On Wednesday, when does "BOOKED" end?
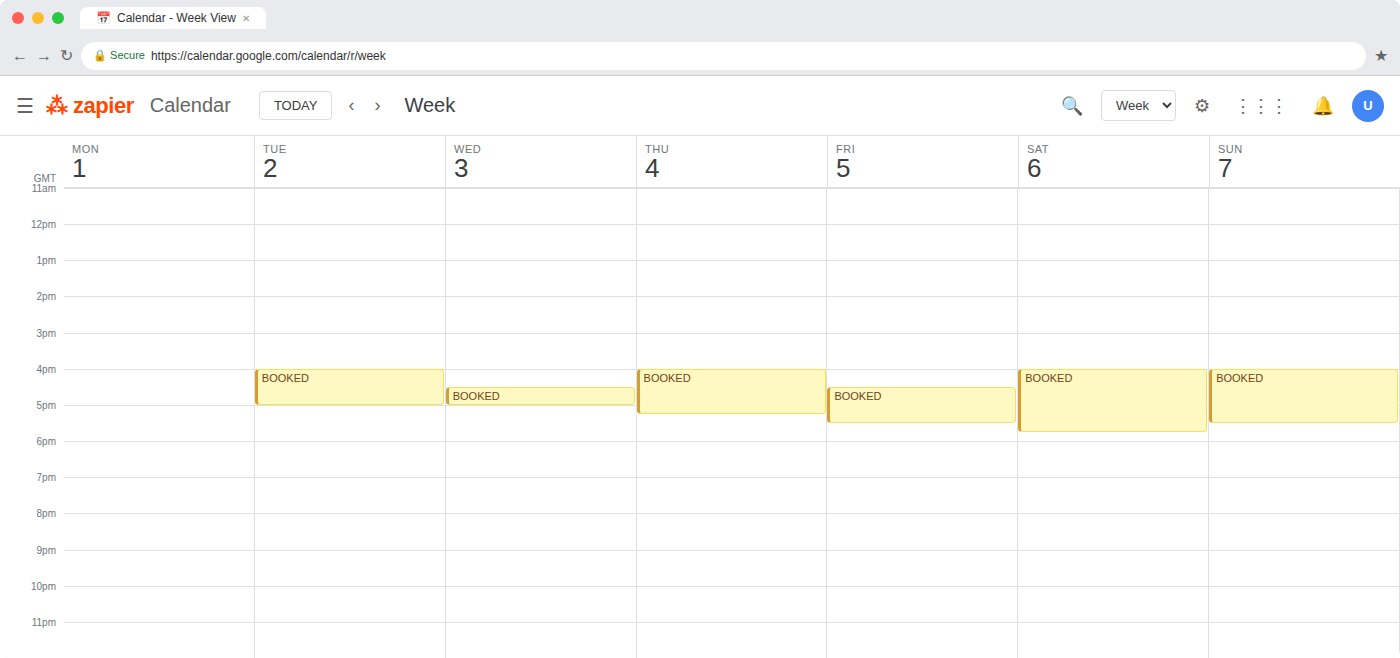
5:00 PM